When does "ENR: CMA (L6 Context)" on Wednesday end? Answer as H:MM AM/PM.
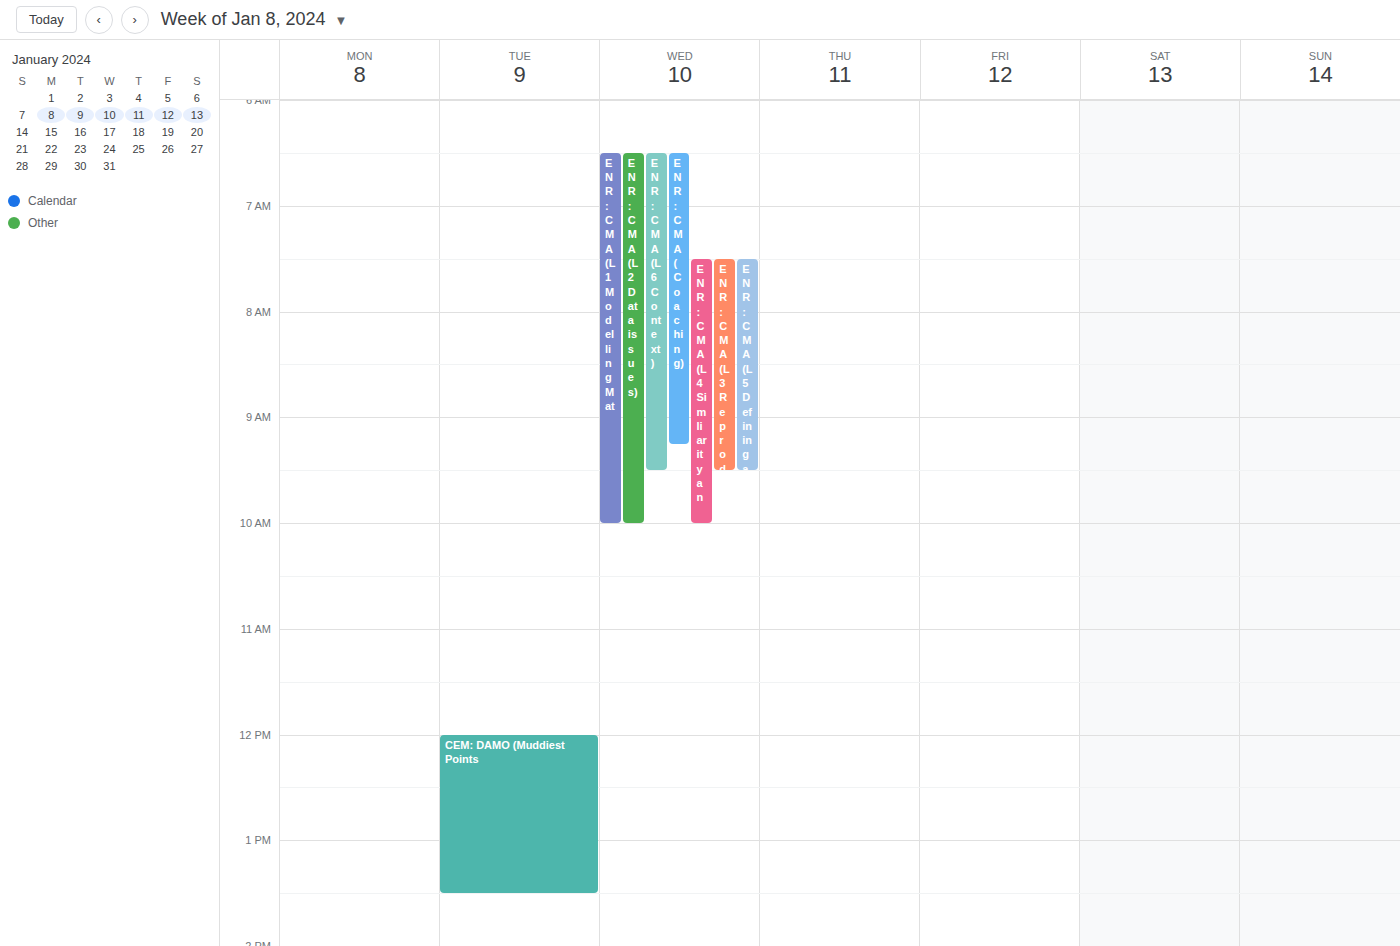
9:30 AM